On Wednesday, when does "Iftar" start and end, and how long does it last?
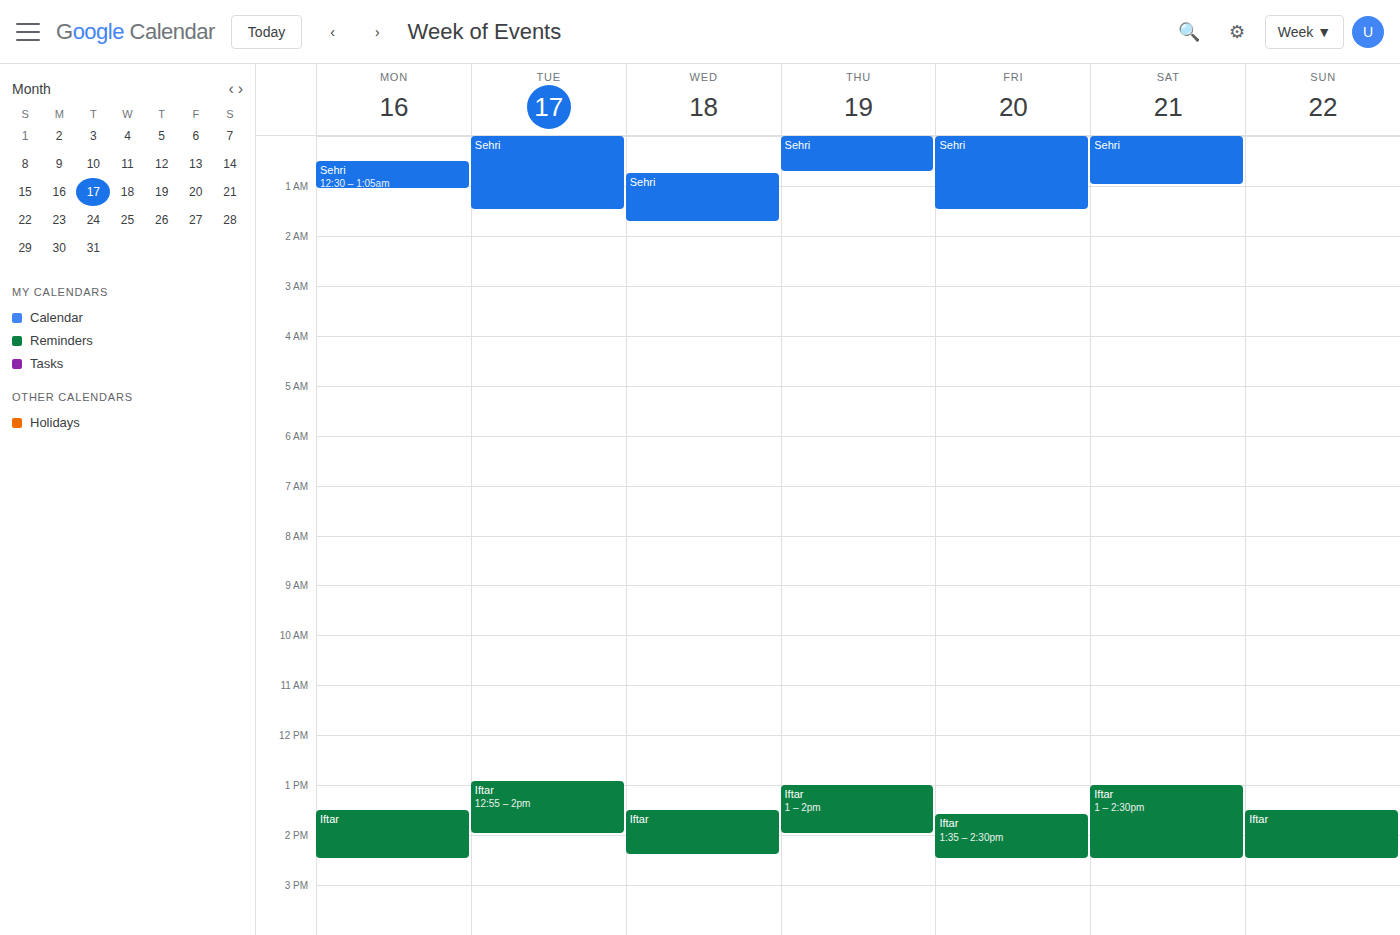
1:30 PM to 2:25 PM, 55 minutes